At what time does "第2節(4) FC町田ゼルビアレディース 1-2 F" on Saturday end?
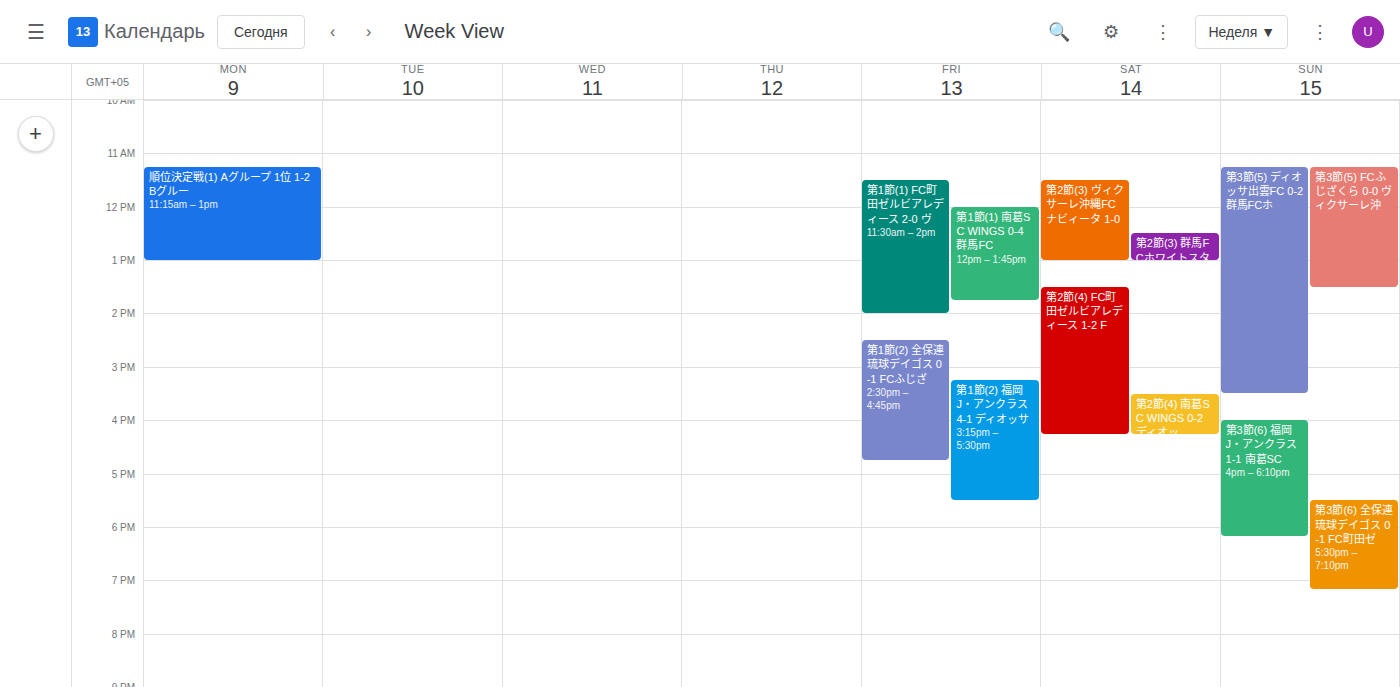
4:15 PM